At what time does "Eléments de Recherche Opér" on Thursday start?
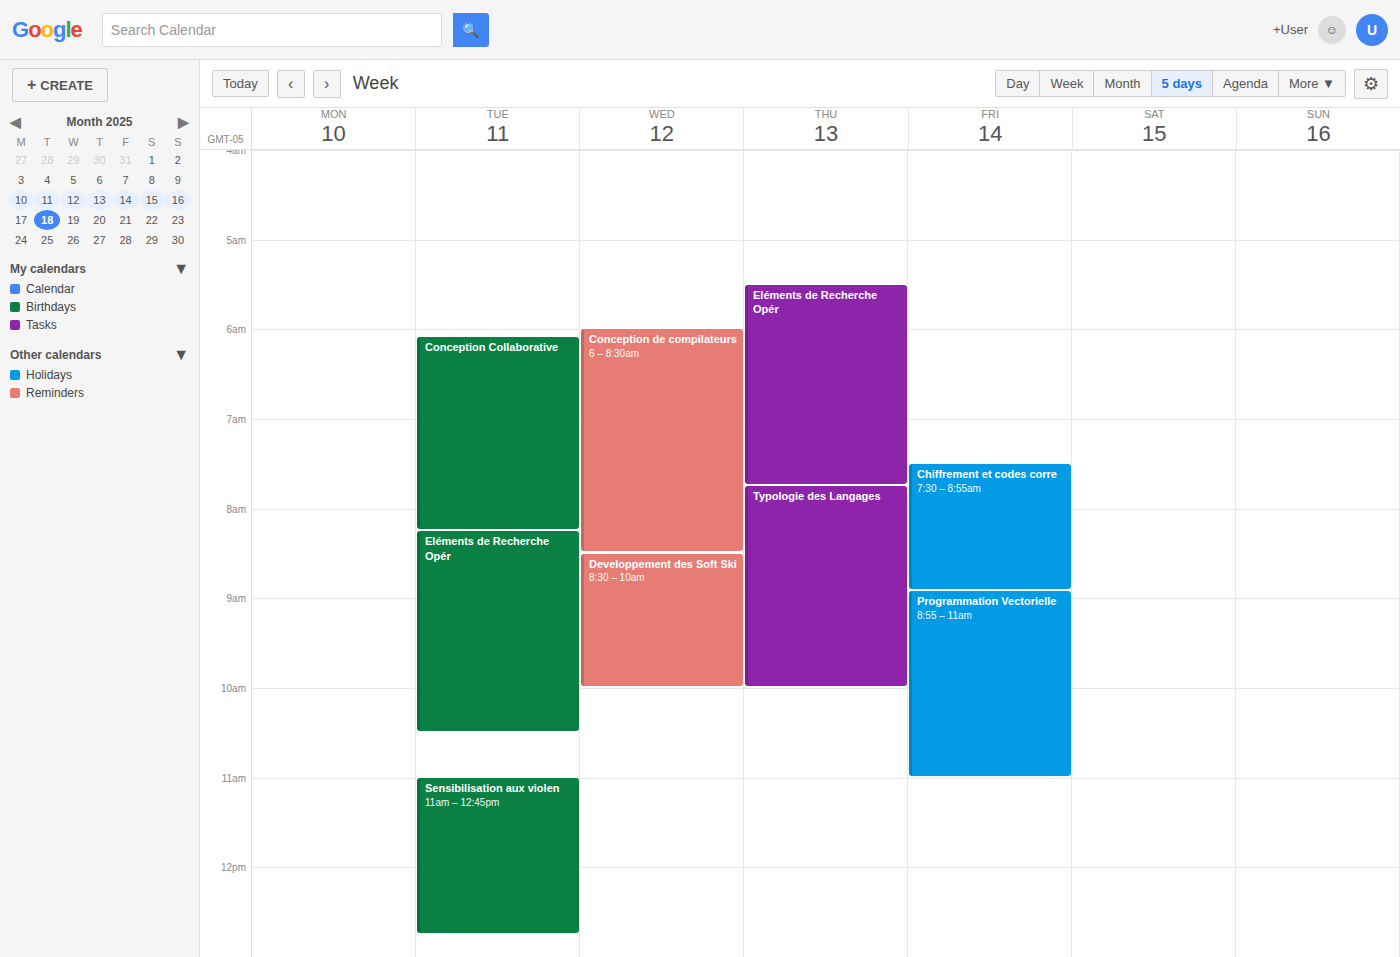
5:30 AM